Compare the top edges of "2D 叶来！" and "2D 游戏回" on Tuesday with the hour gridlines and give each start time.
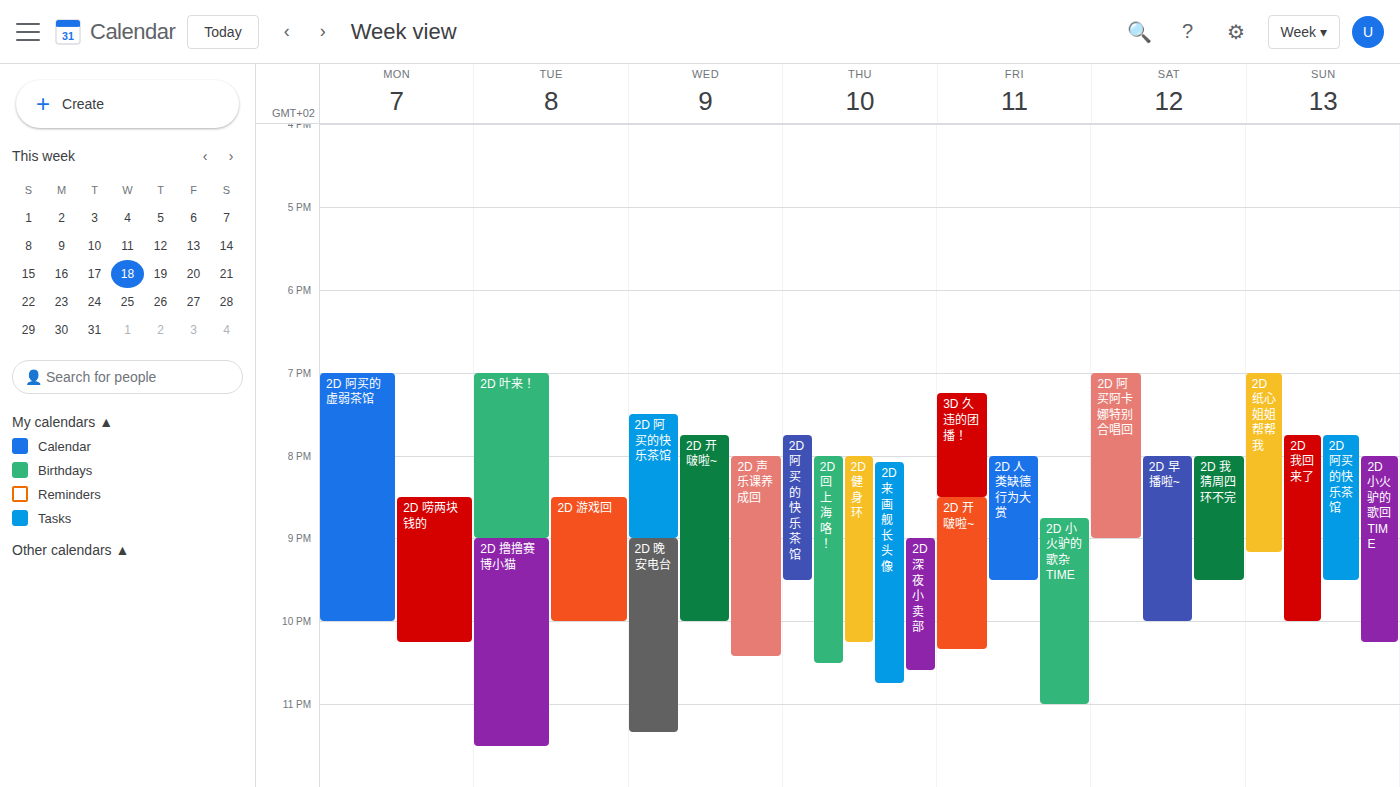
"2D 叶来！": 7:00 PM, exactly on the 7 PM line. "2D 游戏回": 8:30 PM, halfway between the 8 PM and 9 PM lines.